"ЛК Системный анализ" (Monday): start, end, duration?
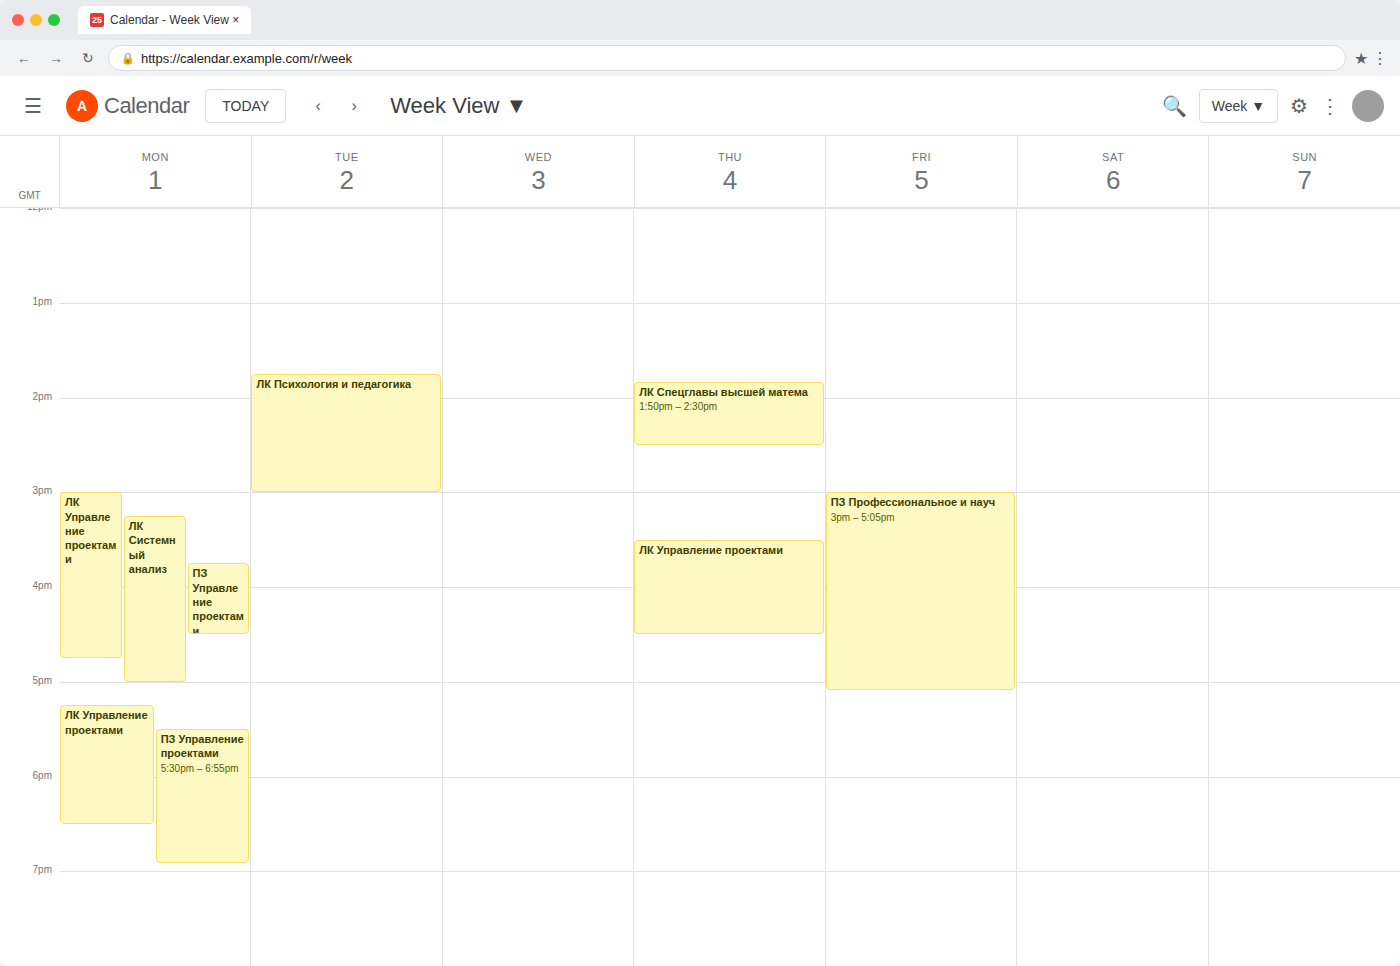
3:15 PM to 5:00 PM, 1 hour 45 minutes